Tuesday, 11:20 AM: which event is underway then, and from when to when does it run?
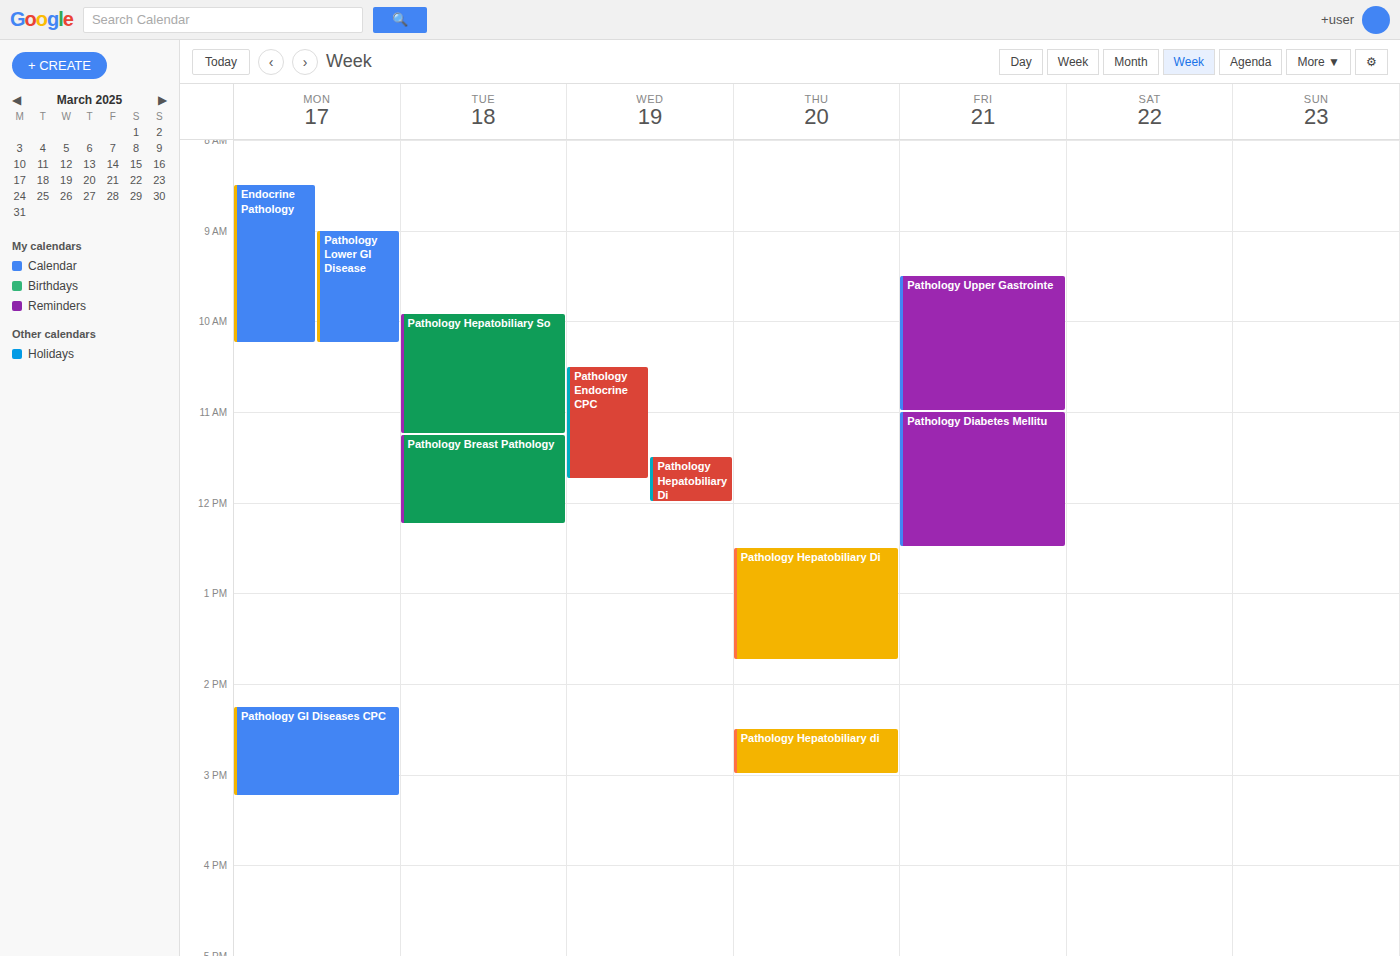
"Pathology Breast Pathology", 11:15 AM to 12:15 PM